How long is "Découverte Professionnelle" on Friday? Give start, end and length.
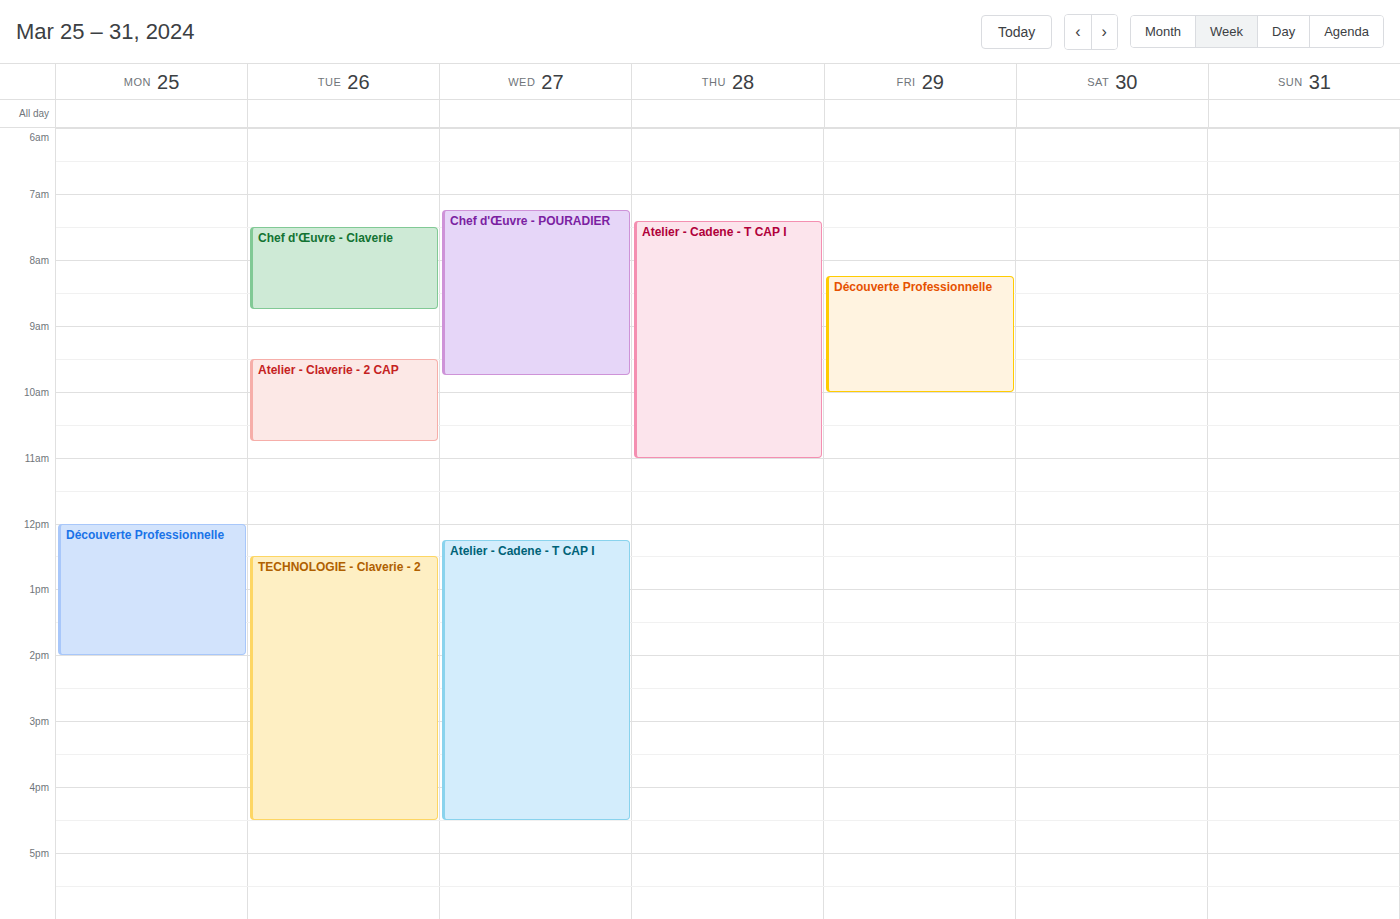
8:15 AM to 10:00 AM, 1 hour 45 minutes